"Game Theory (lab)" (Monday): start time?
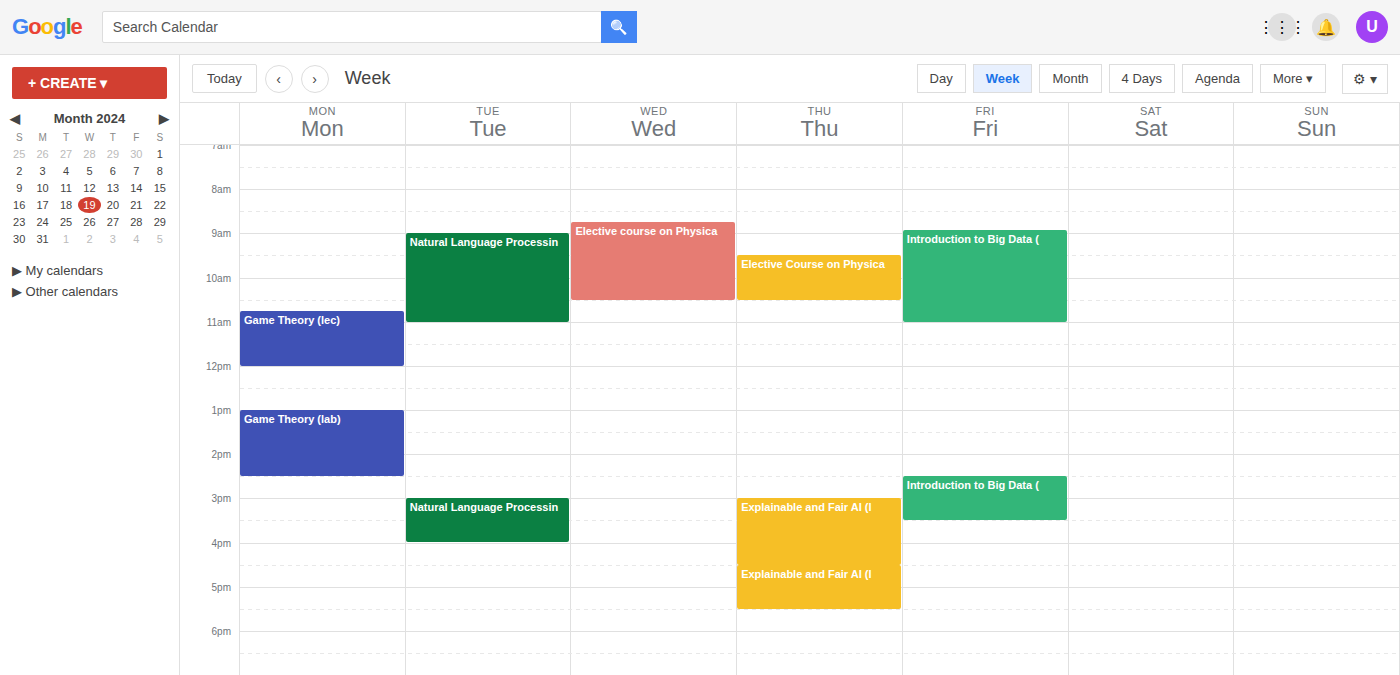
1:00 PM